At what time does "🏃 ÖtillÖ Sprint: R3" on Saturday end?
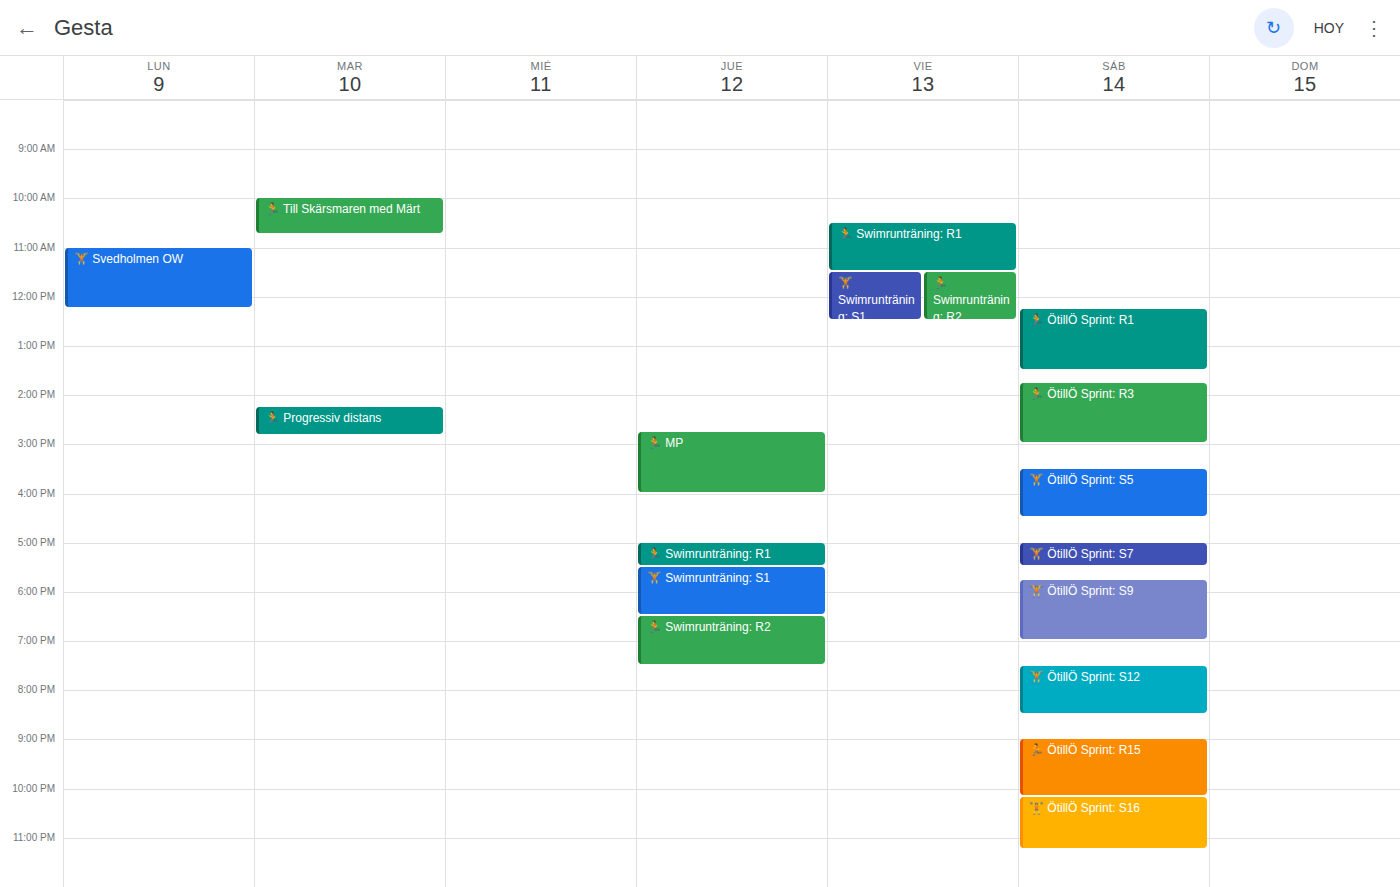
3:00 PM